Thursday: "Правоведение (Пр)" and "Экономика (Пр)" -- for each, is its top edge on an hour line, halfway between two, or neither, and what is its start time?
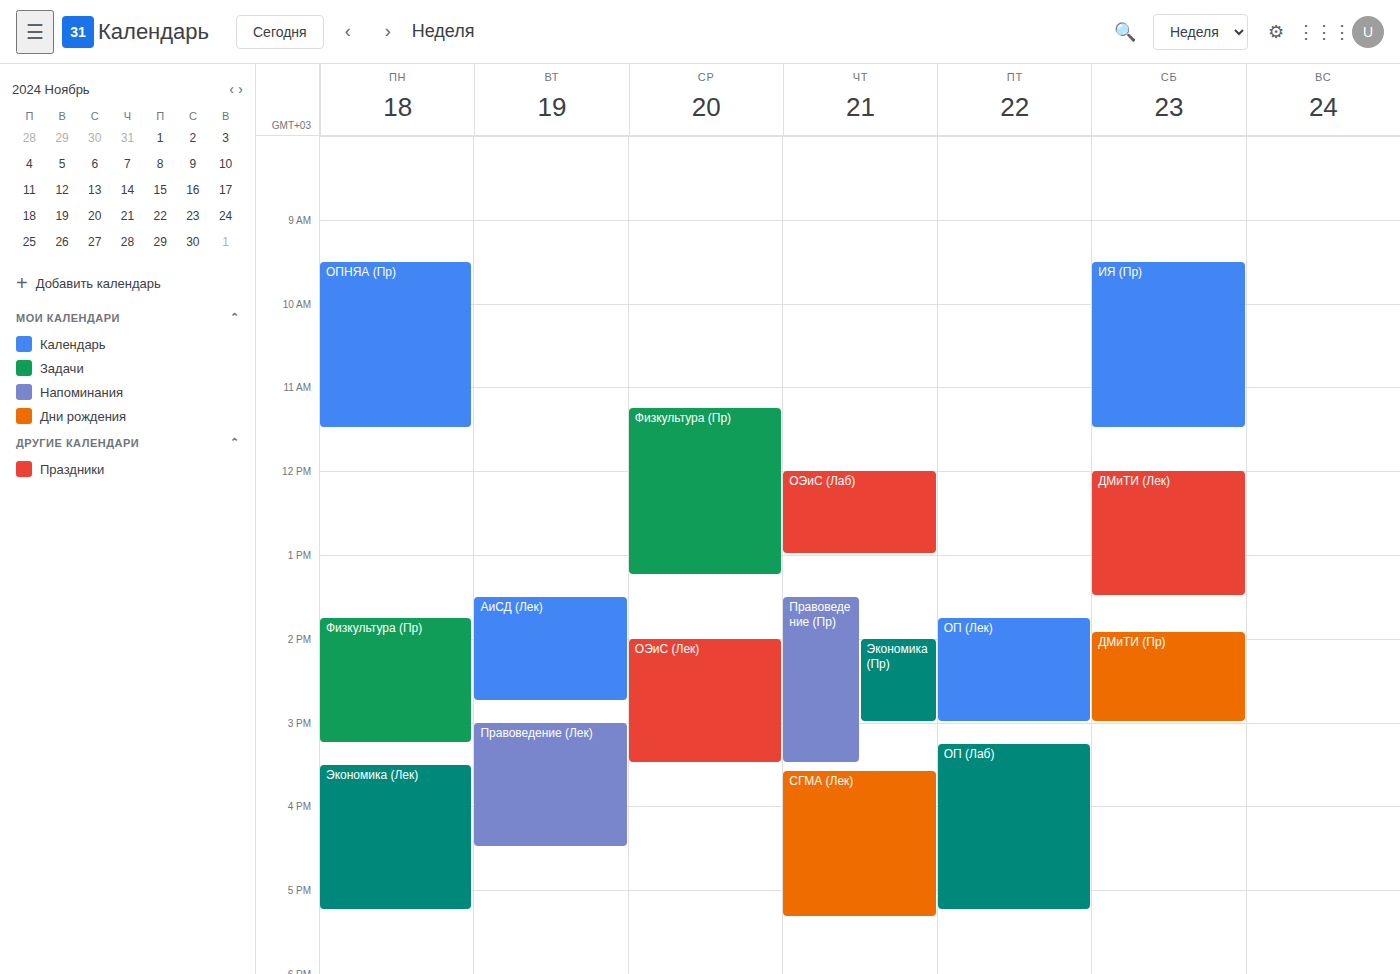
"Правоведение (Пр)": 1:30 PM, halfway between the 1 PM and 2 PM lines. "Экономика (Пр)": 2:00 PM, exactly on the 2 PM line.